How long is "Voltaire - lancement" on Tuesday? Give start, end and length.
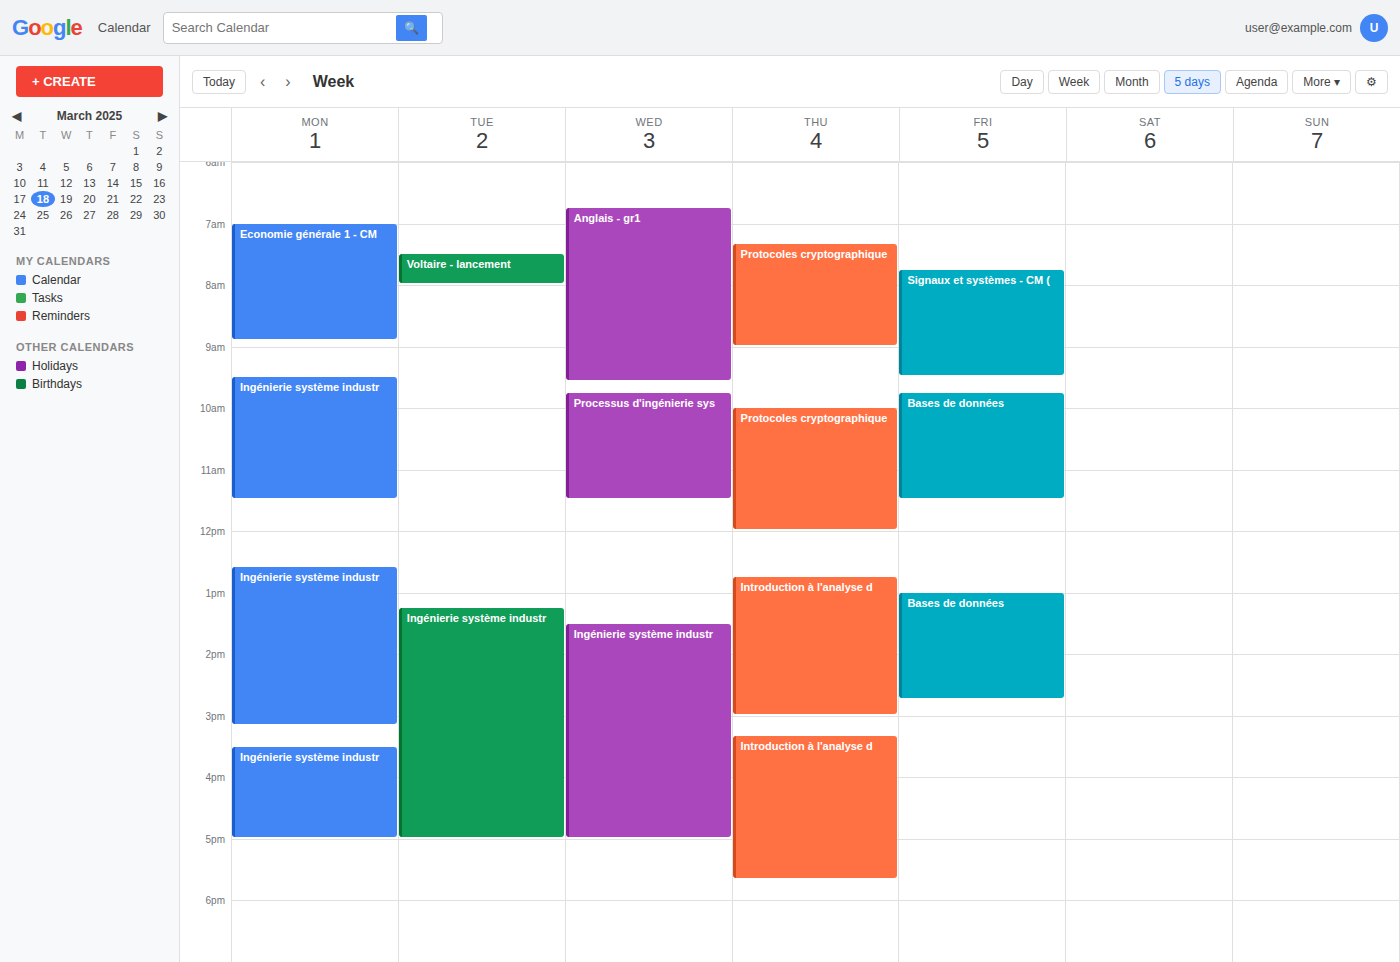
7:30 AM to 8:00 AM, 30 minutes